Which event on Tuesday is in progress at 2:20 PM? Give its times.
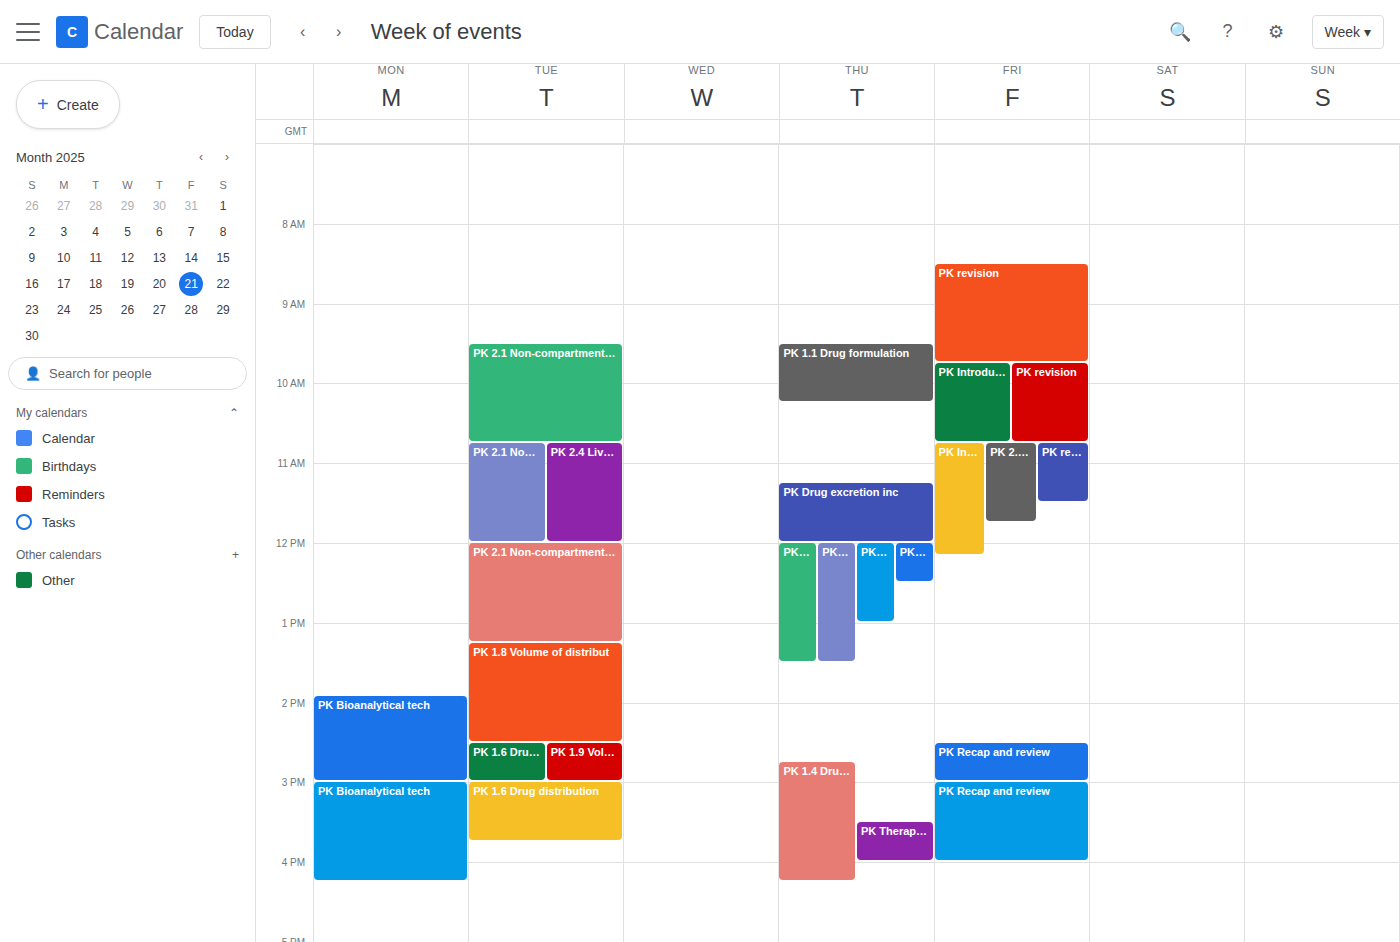
"PK 1.8 Volume of distribut", 1:15 PM to 2:30 PM